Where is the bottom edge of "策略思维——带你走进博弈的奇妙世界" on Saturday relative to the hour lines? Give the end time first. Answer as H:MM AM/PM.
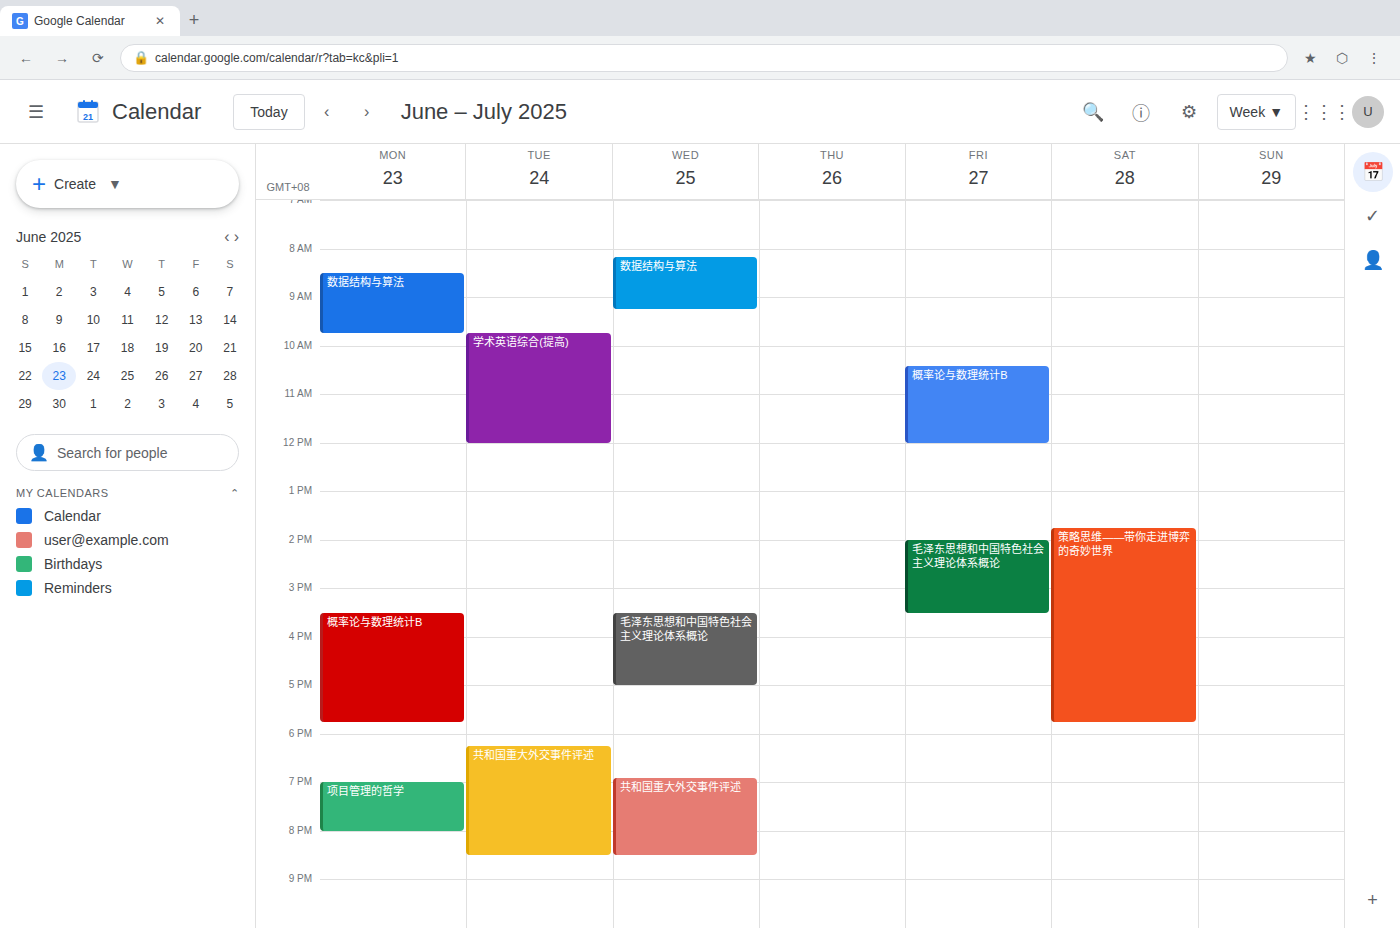
5:45 PM -- neither: three quarters of the way from the 5 PM line to the 6 PM line.